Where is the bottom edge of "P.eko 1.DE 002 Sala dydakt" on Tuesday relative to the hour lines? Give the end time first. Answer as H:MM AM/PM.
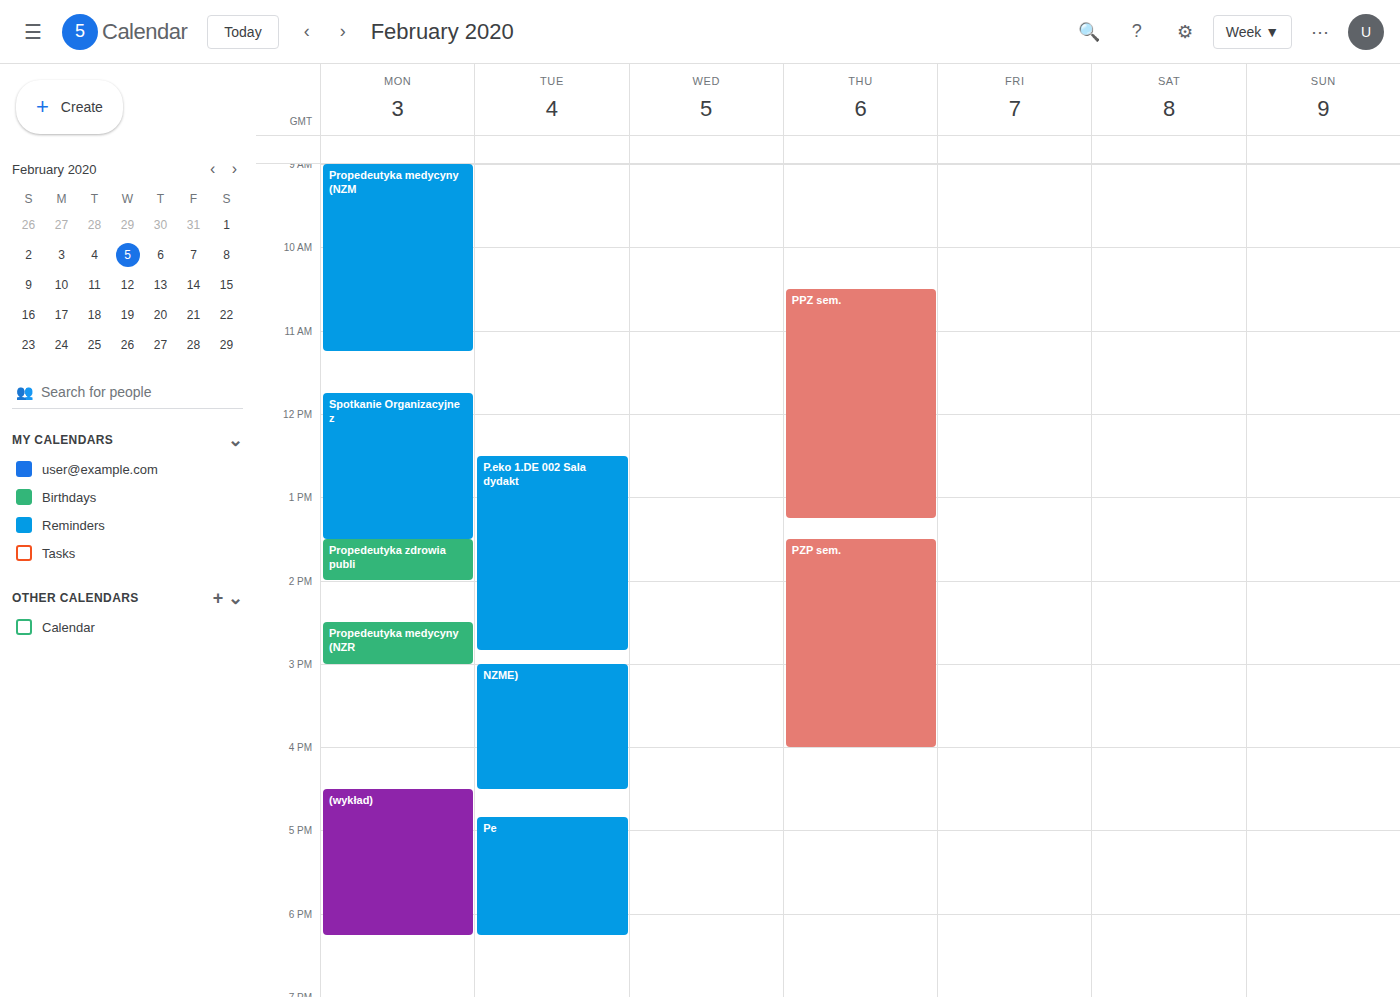
2:50 PM -- neither: 50 minutes below the 2 PM line and 10 minutes above the 3 PM line.